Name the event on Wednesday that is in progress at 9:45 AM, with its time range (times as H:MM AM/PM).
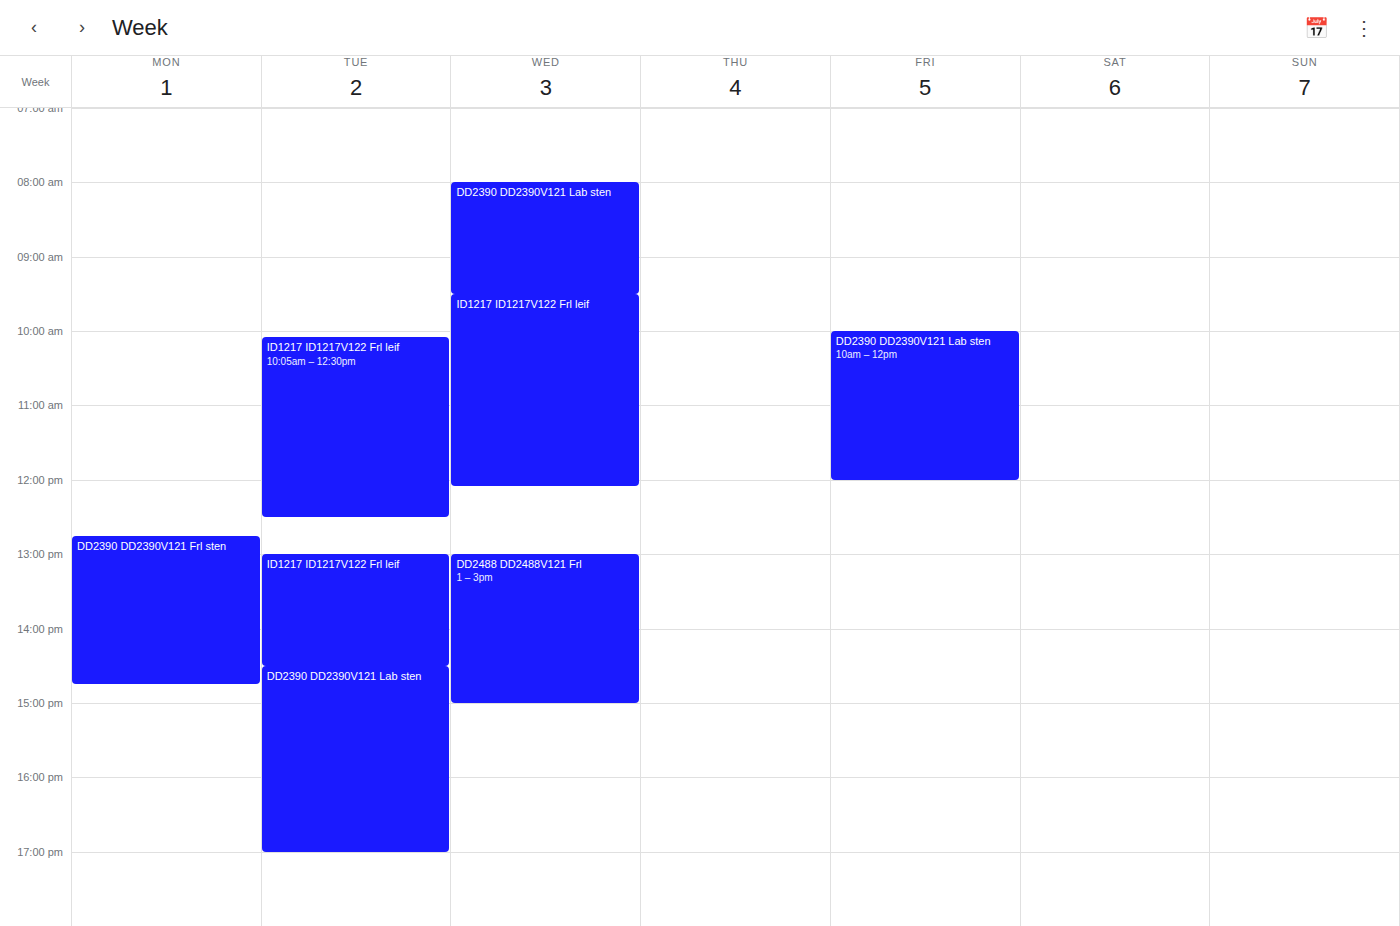
"ID1217 ID1217V122 Frl leif", 9:30 AM to 12:05 PM